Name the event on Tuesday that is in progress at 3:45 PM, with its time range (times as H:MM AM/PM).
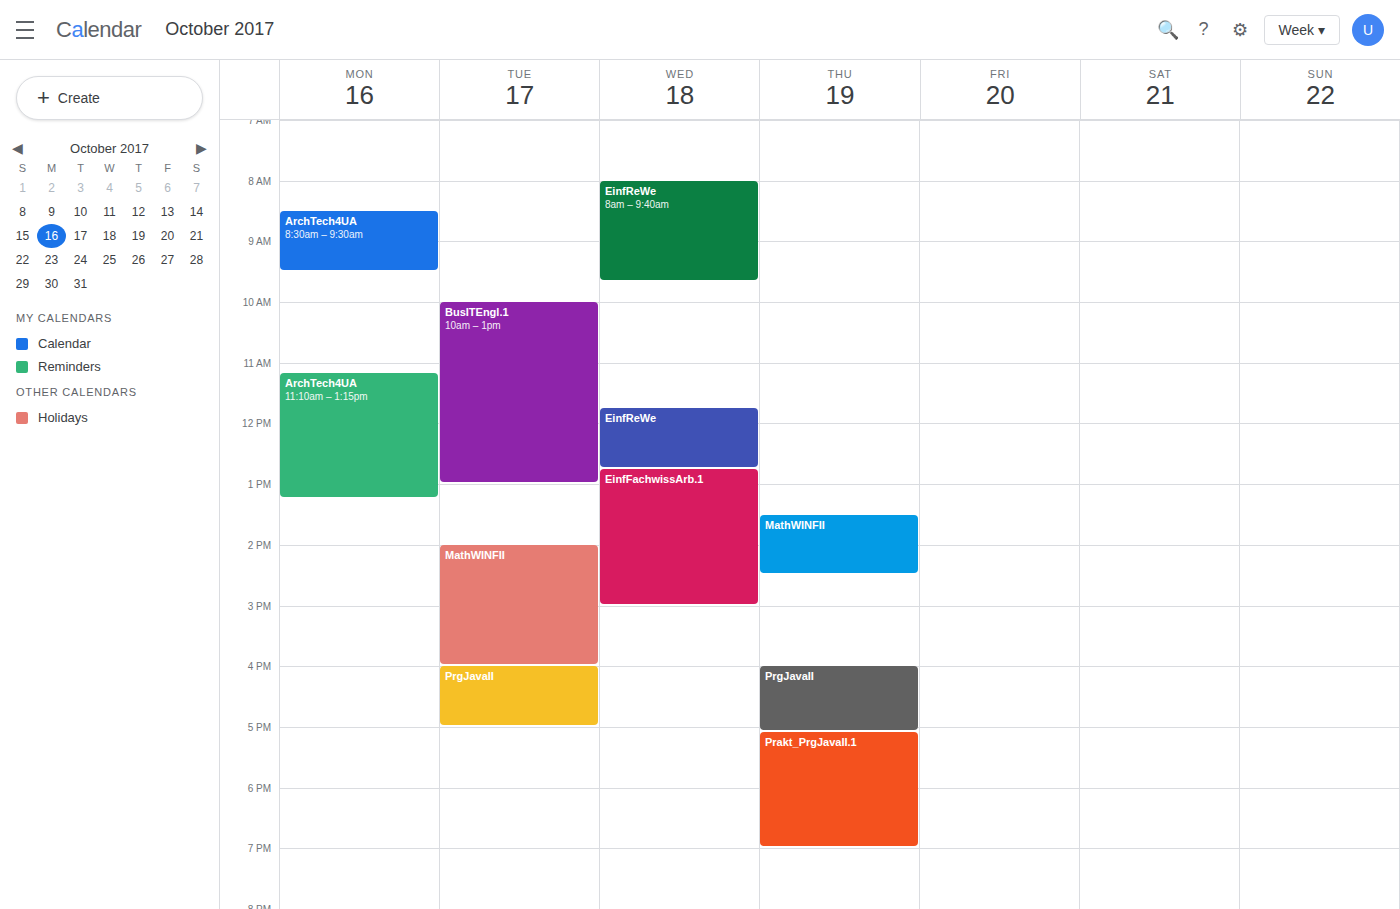
"MathWINFII", 2:00 PM to 4:00 PM